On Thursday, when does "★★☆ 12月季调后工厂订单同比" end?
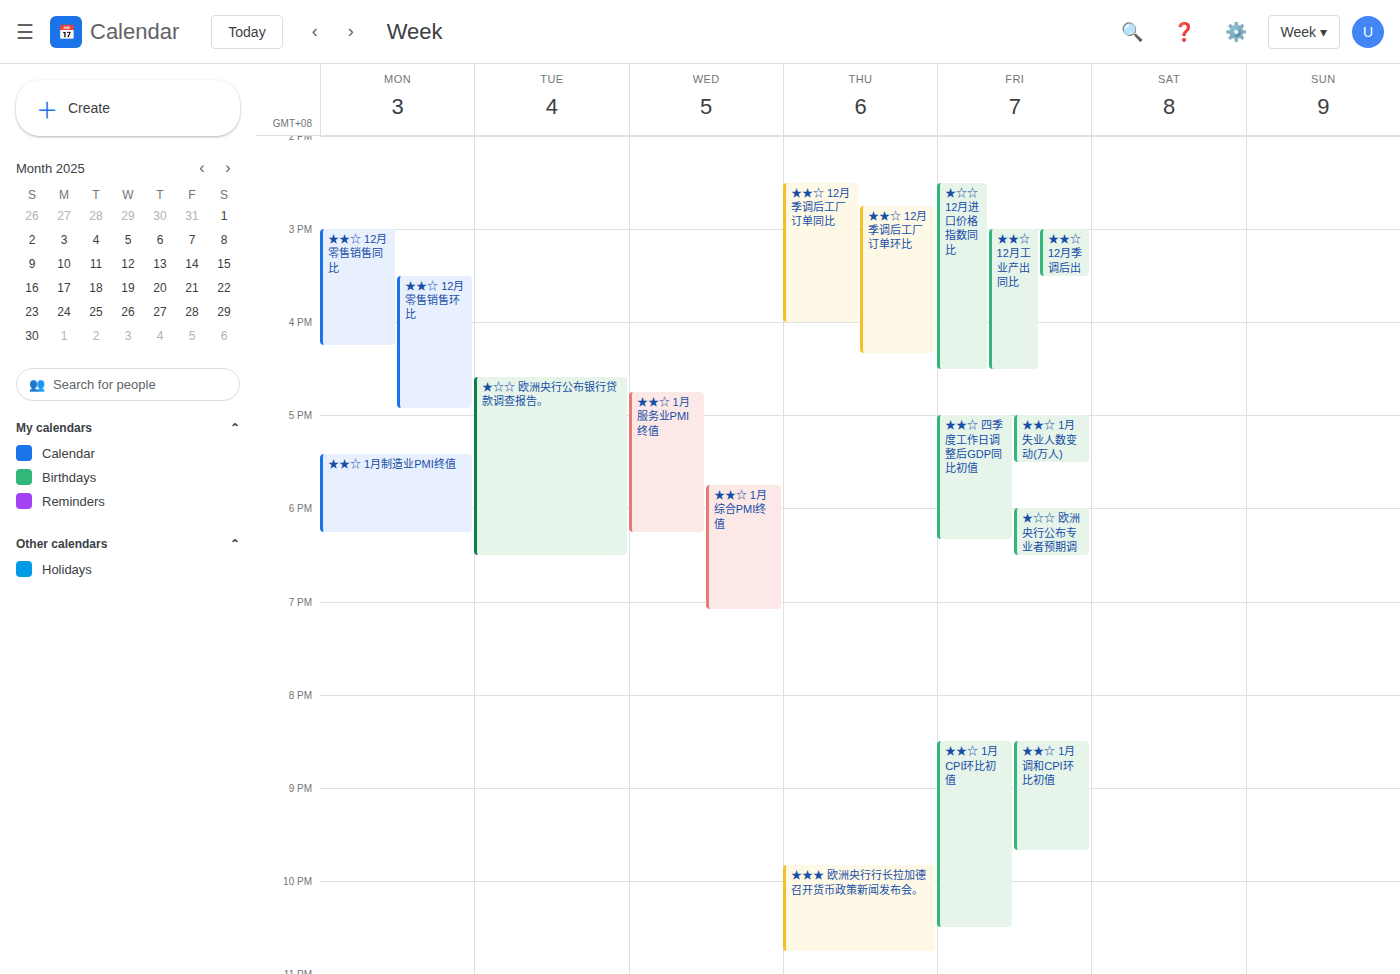
4:00 PM